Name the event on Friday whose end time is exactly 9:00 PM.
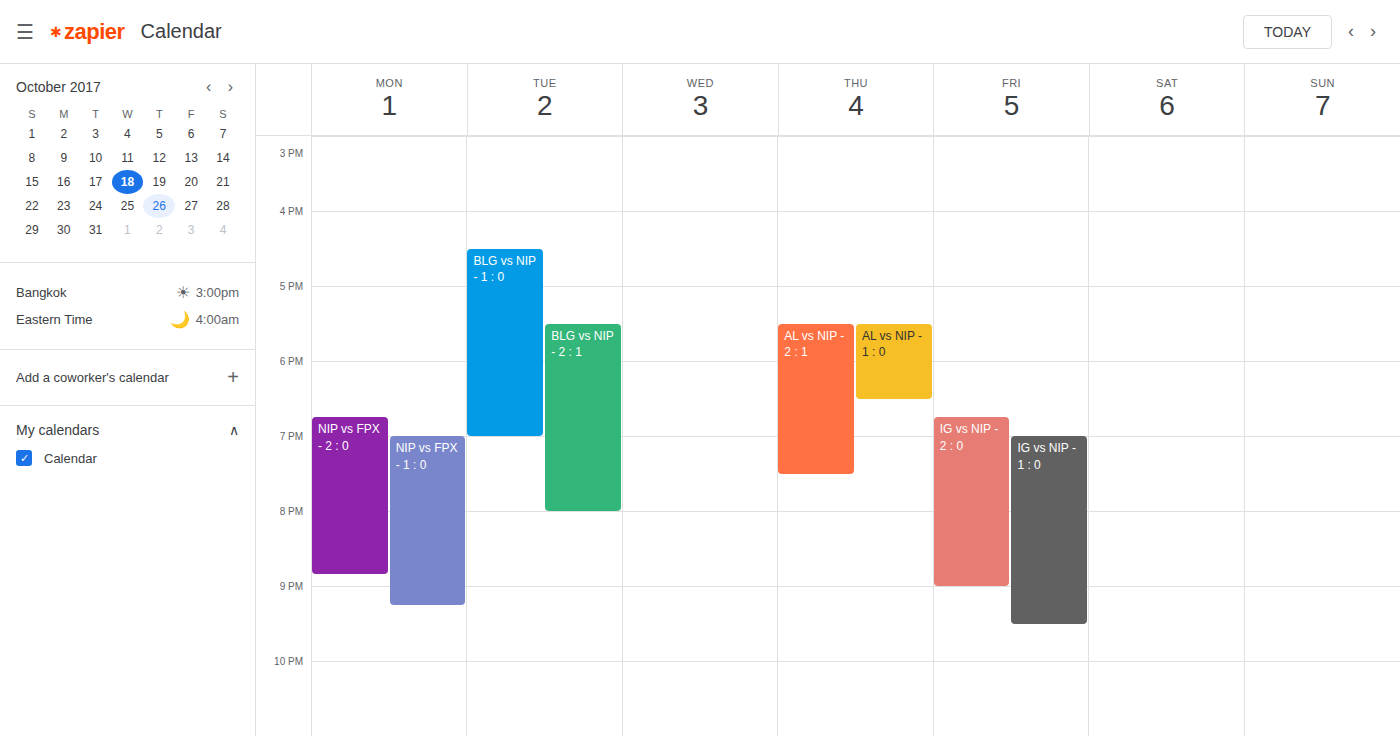
"IG vs NIP - 2 : 0"